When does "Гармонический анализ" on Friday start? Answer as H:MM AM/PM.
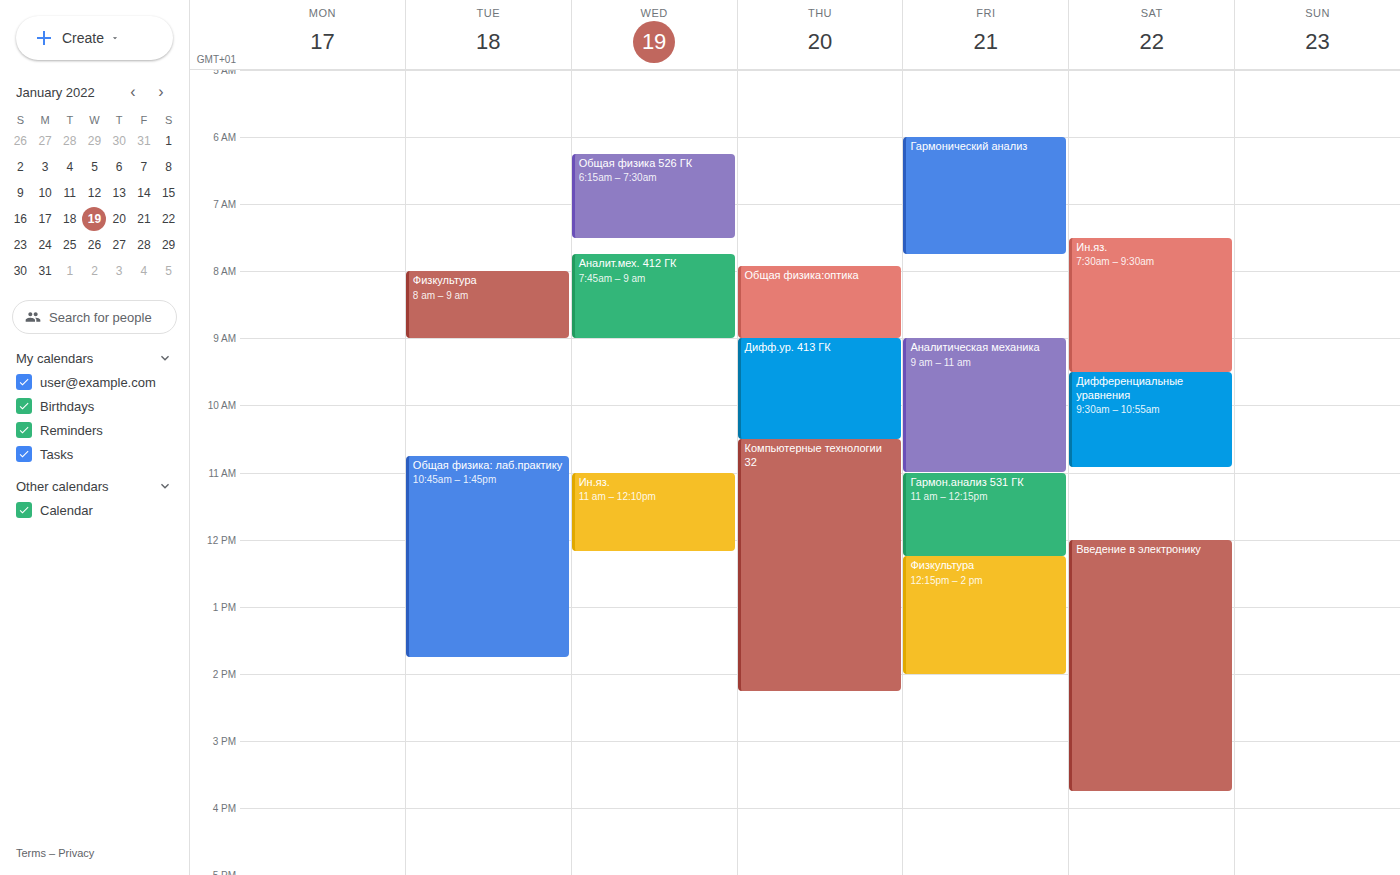
6:00 AM